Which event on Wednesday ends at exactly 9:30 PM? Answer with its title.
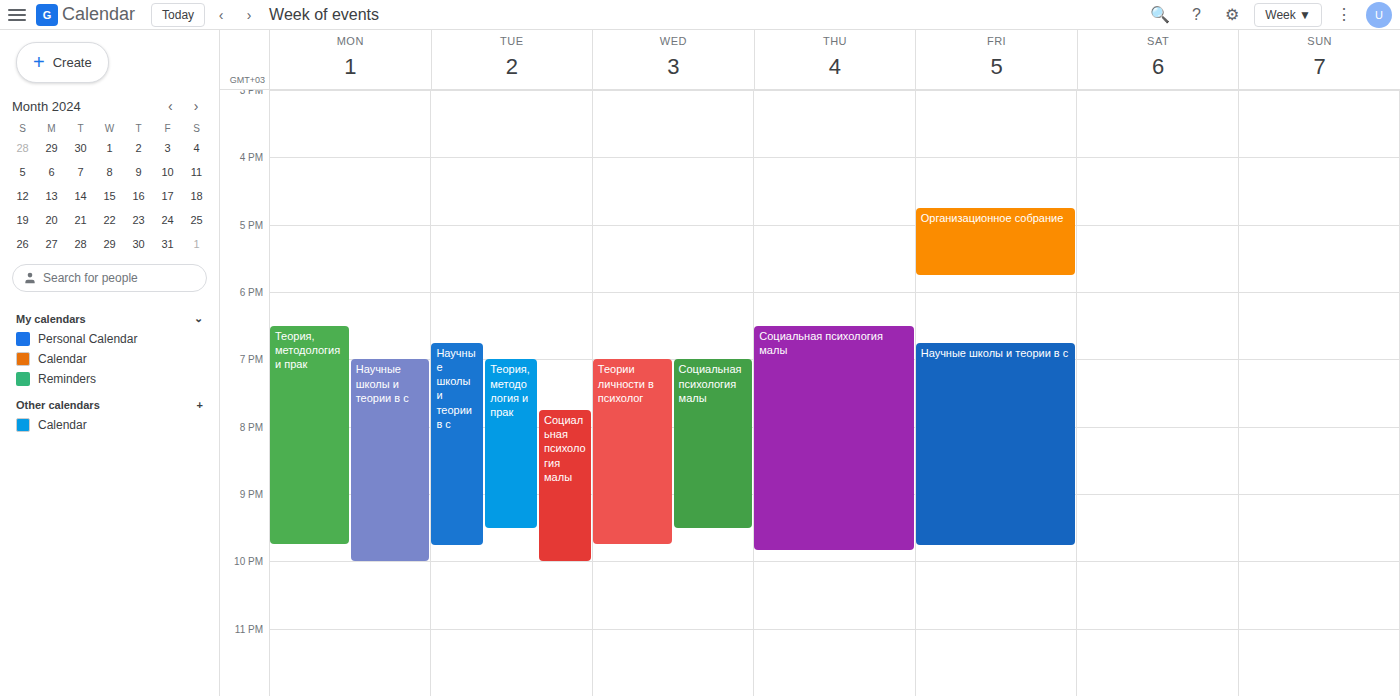
"Социальная психология малы"